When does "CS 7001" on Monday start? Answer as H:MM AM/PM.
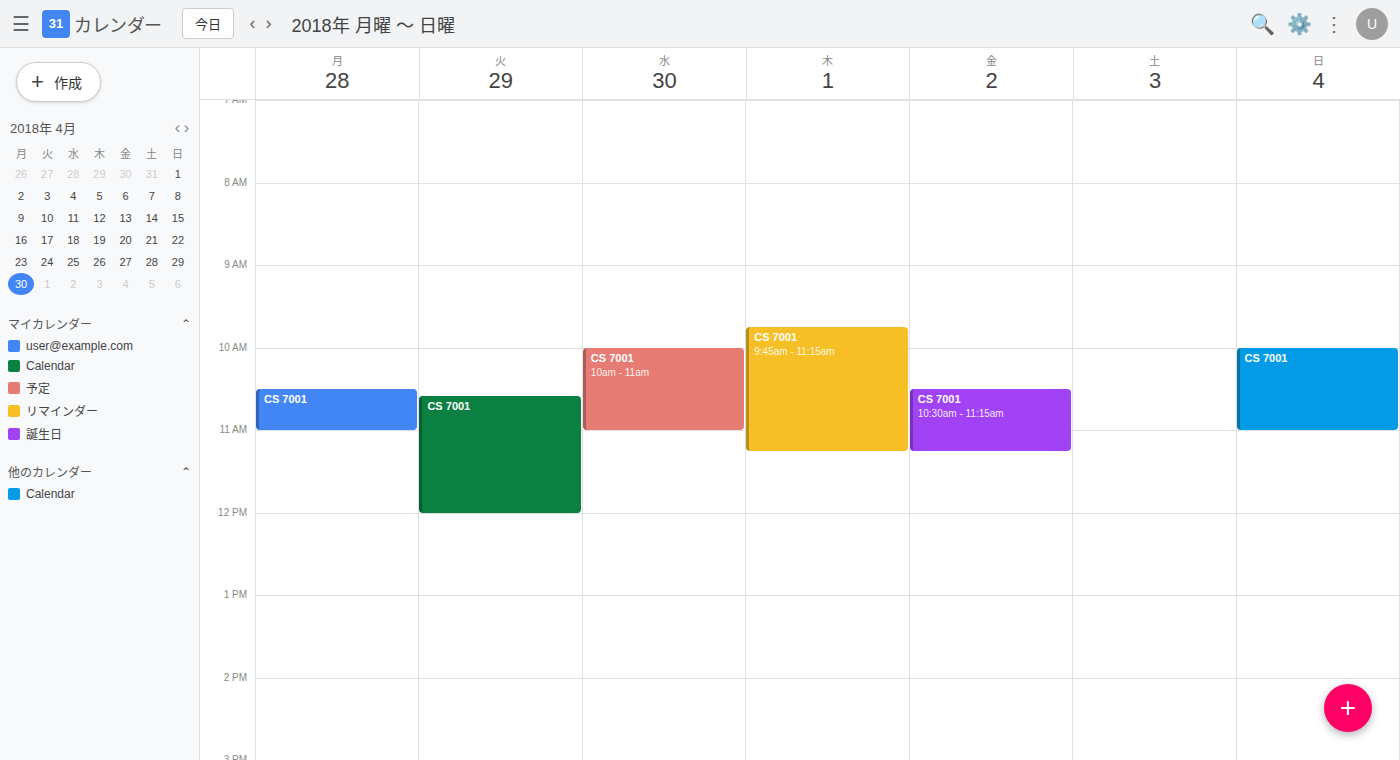
10:30 AM